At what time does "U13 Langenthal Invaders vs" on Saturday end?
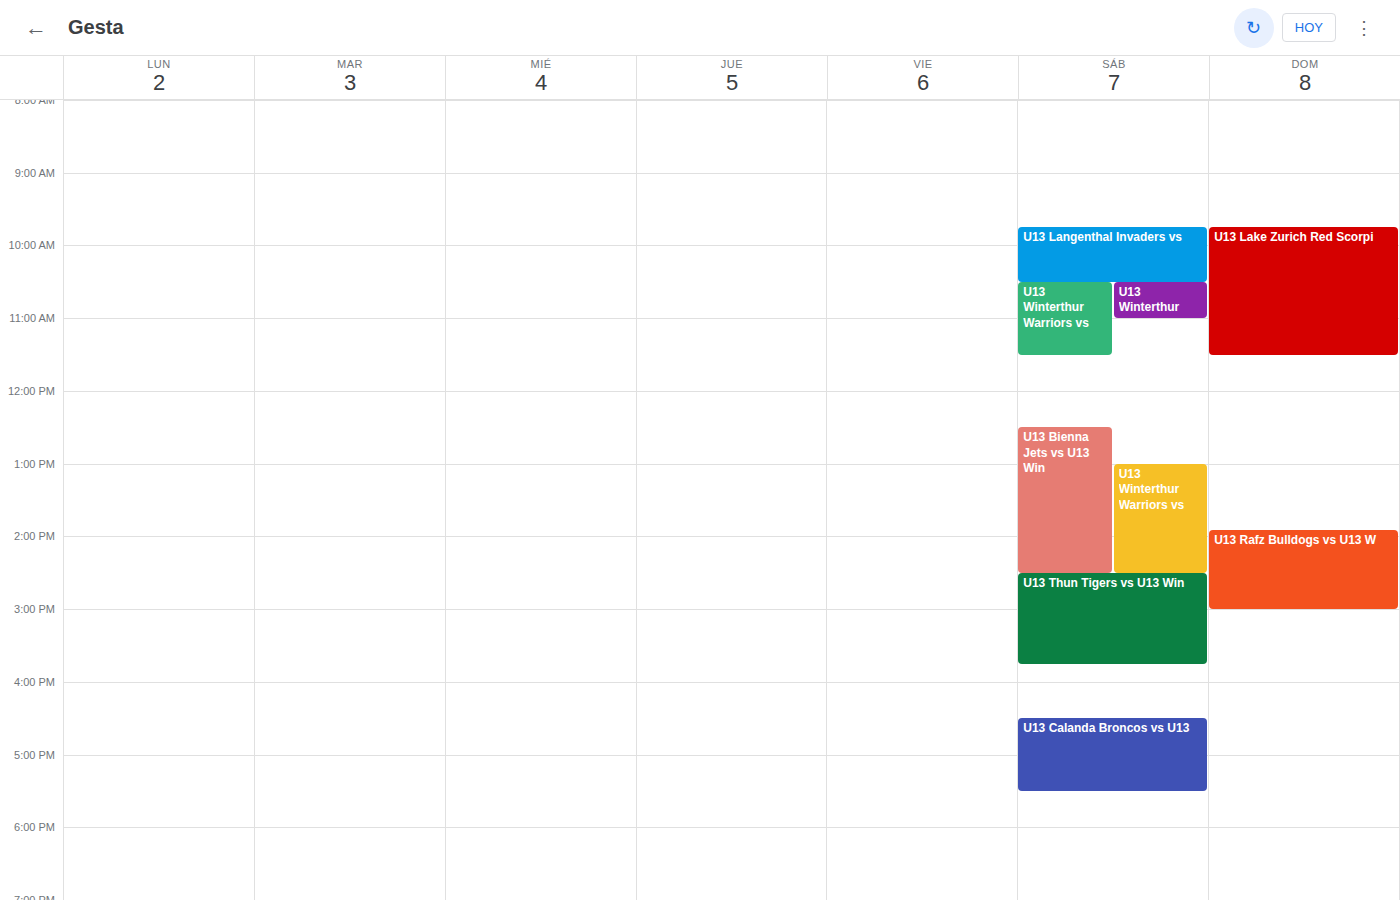
10:30 AM